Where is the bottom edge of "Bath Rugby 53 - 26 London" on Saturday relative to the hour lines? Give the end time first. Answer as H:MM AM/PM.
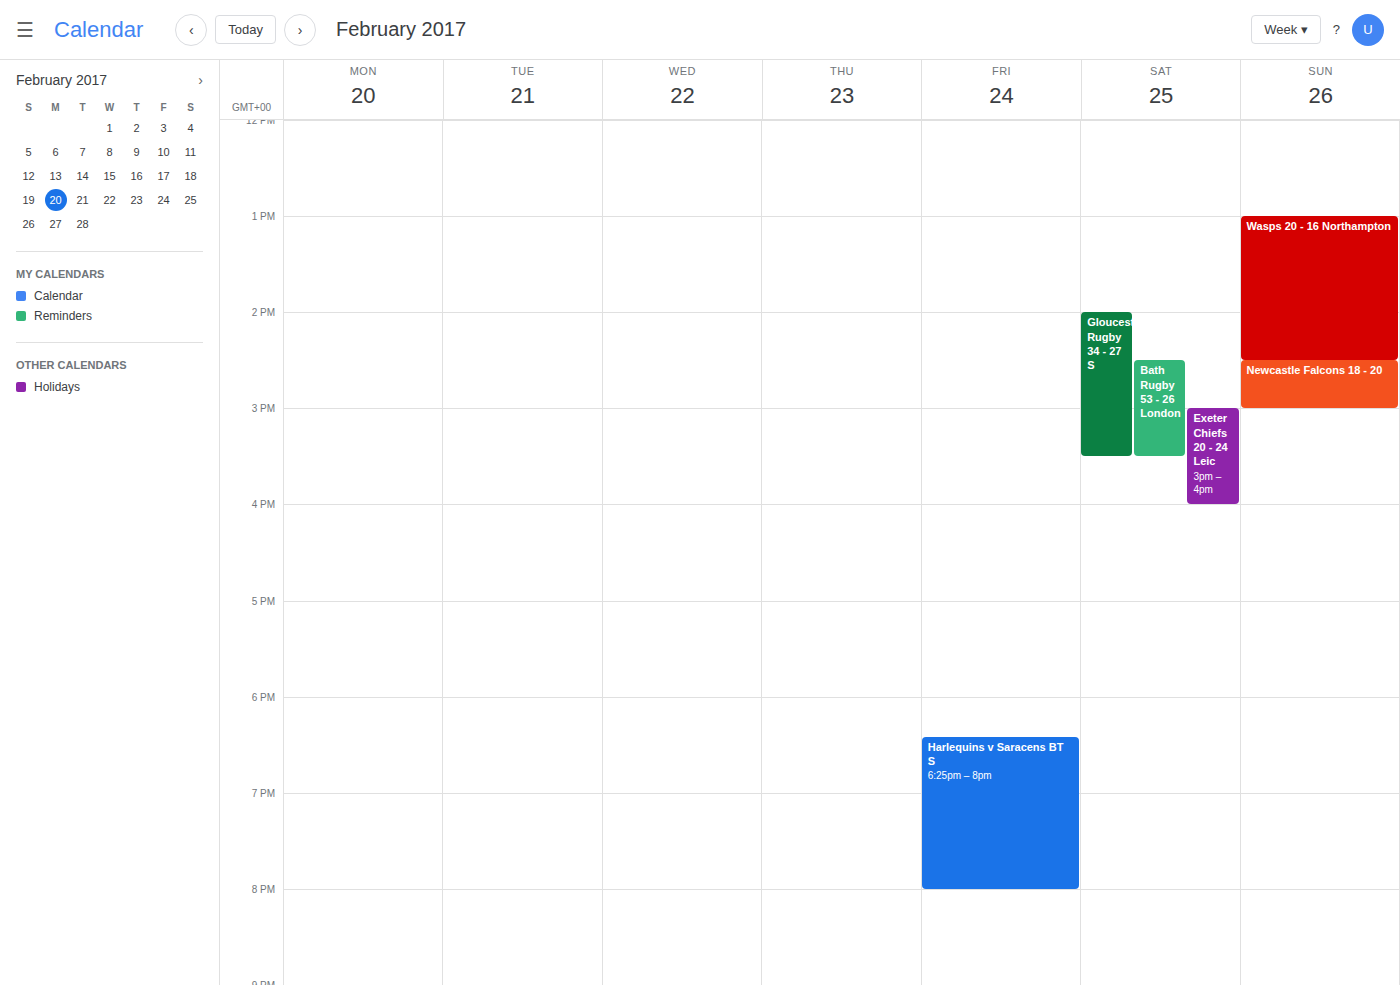
3:30 PM -- halfway between the 3 PM and 4 PM lines.